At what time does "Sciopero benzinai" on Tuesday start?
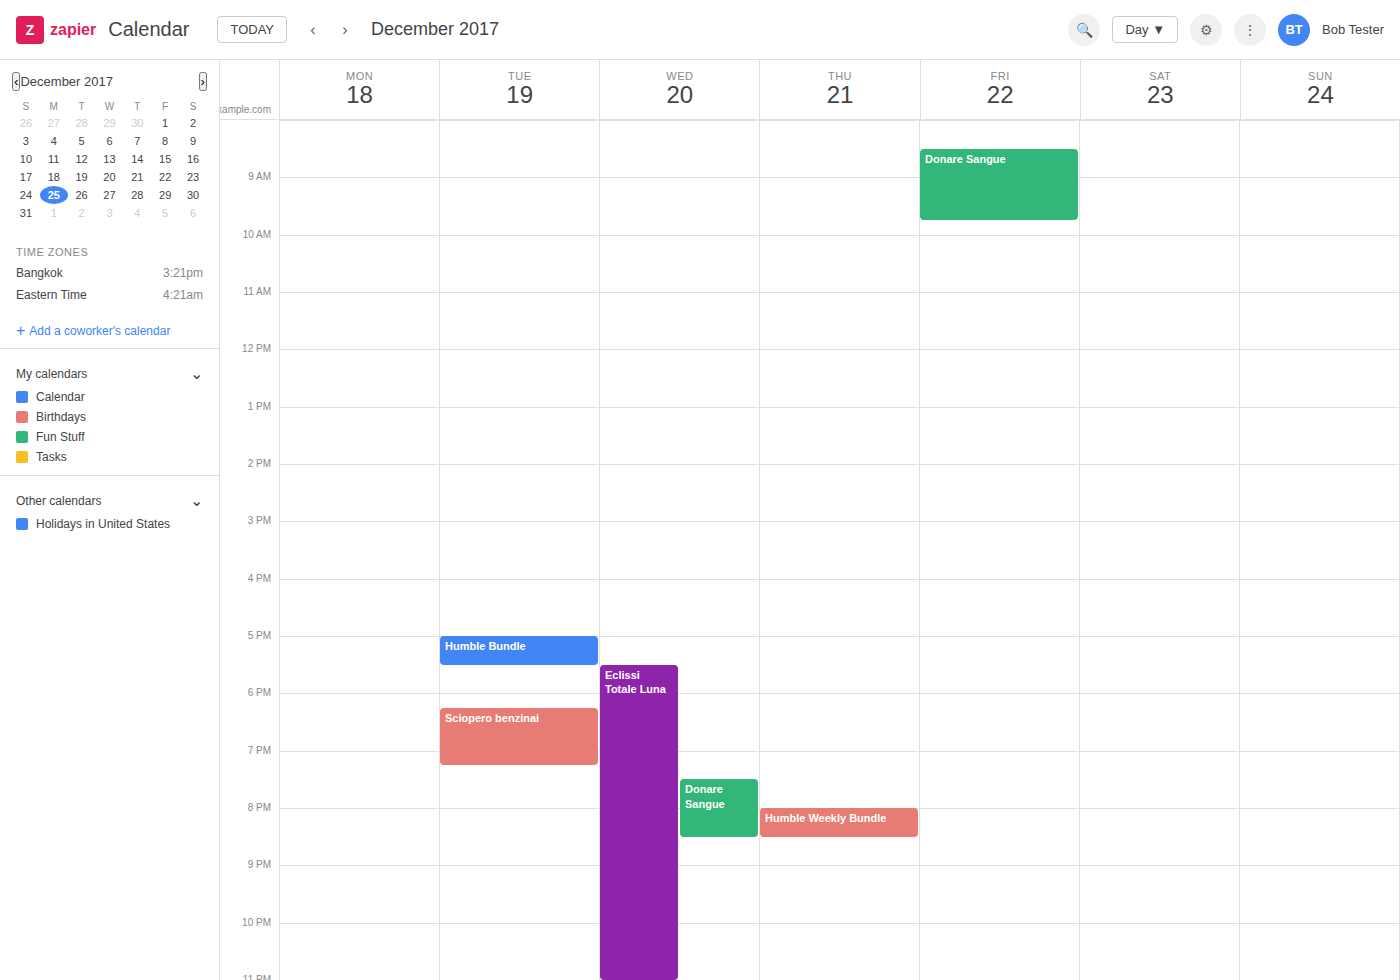
18:15